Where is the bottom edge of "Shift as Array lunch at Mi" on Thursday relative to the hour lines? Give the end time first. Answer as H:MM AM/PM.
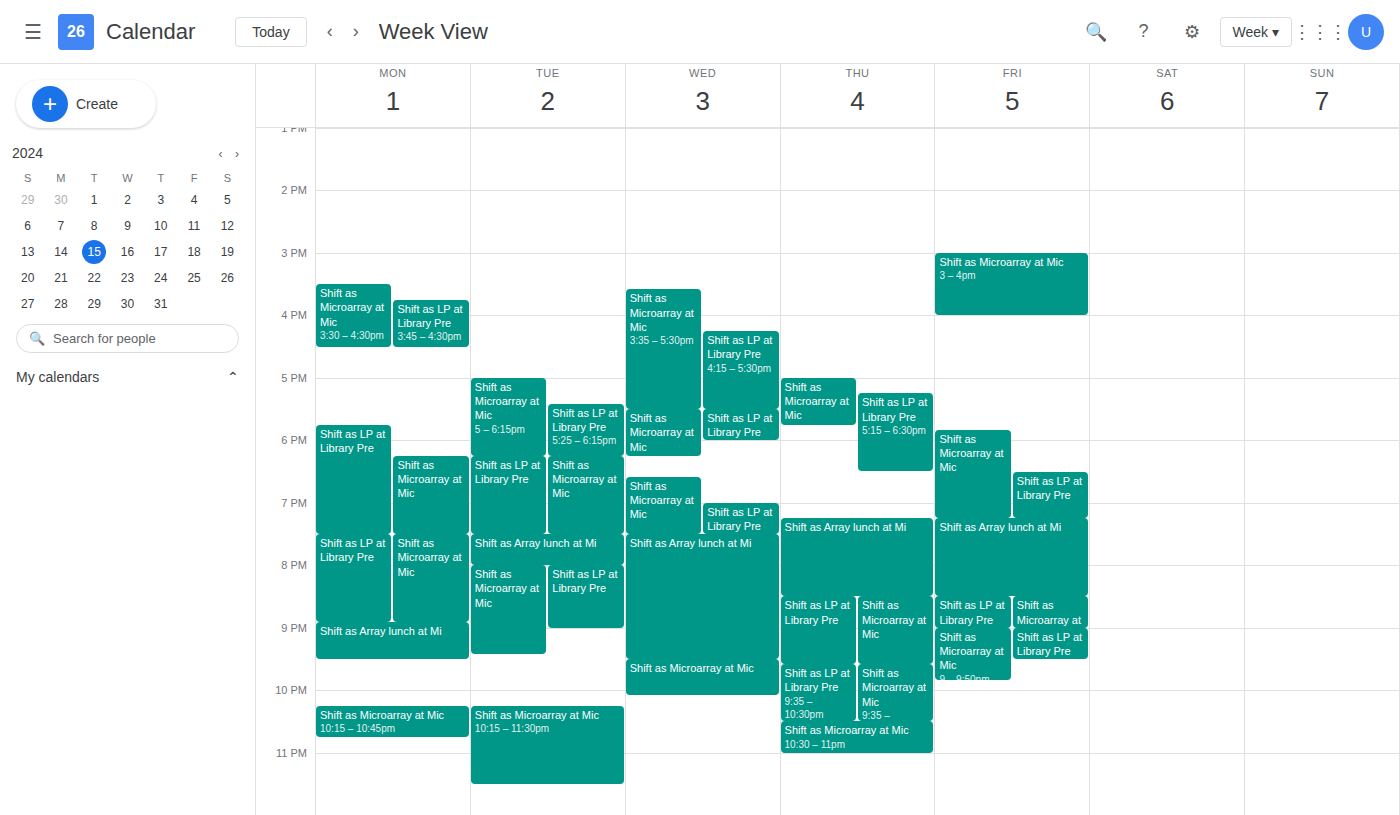
8:30 PM -- halfway between the 8 PM and 9 PM lines.